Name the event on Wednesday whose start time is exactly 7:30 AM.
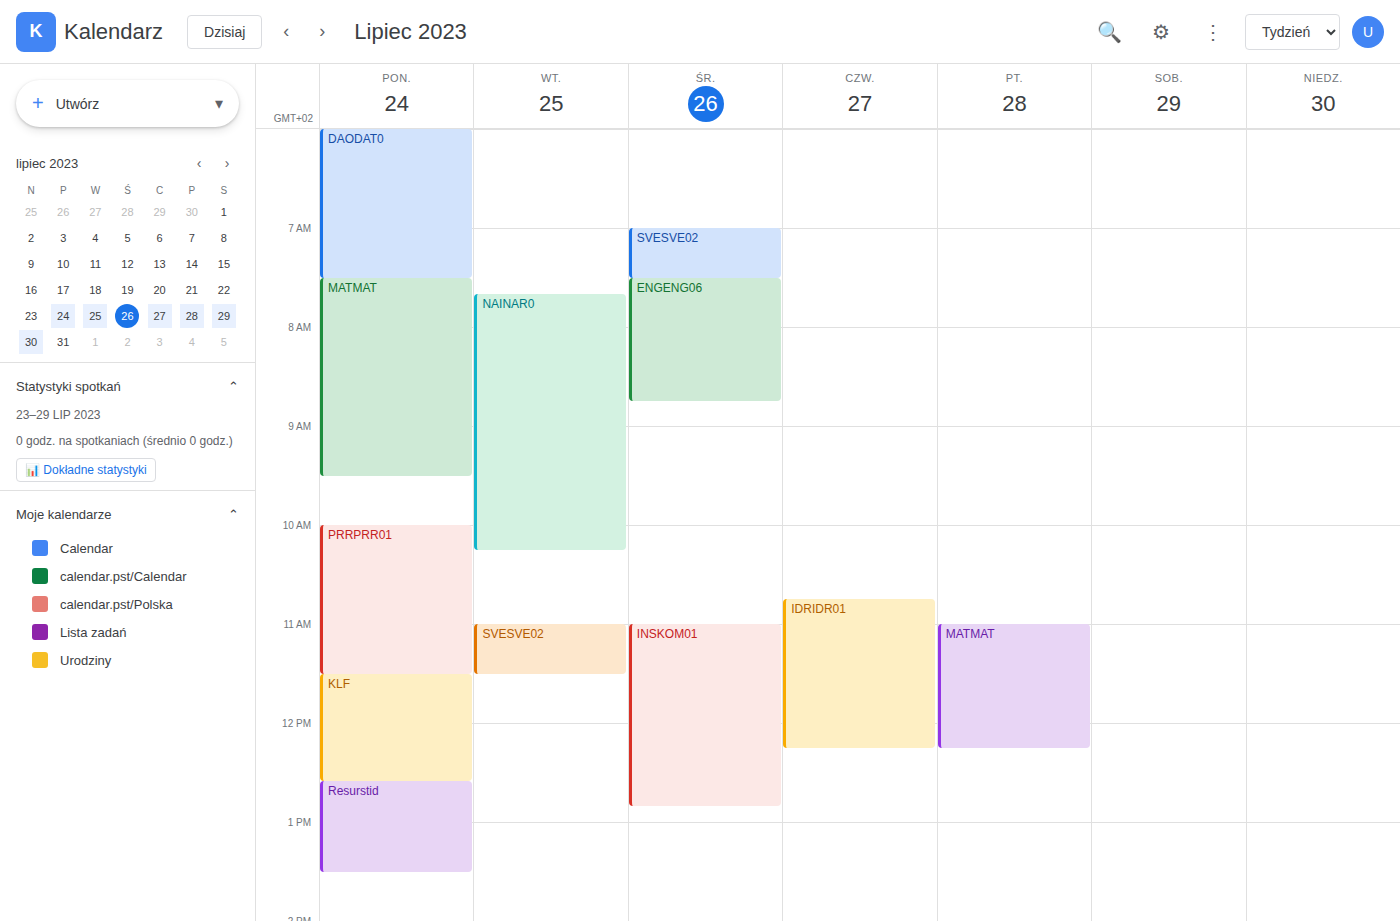
"ENGENG06"